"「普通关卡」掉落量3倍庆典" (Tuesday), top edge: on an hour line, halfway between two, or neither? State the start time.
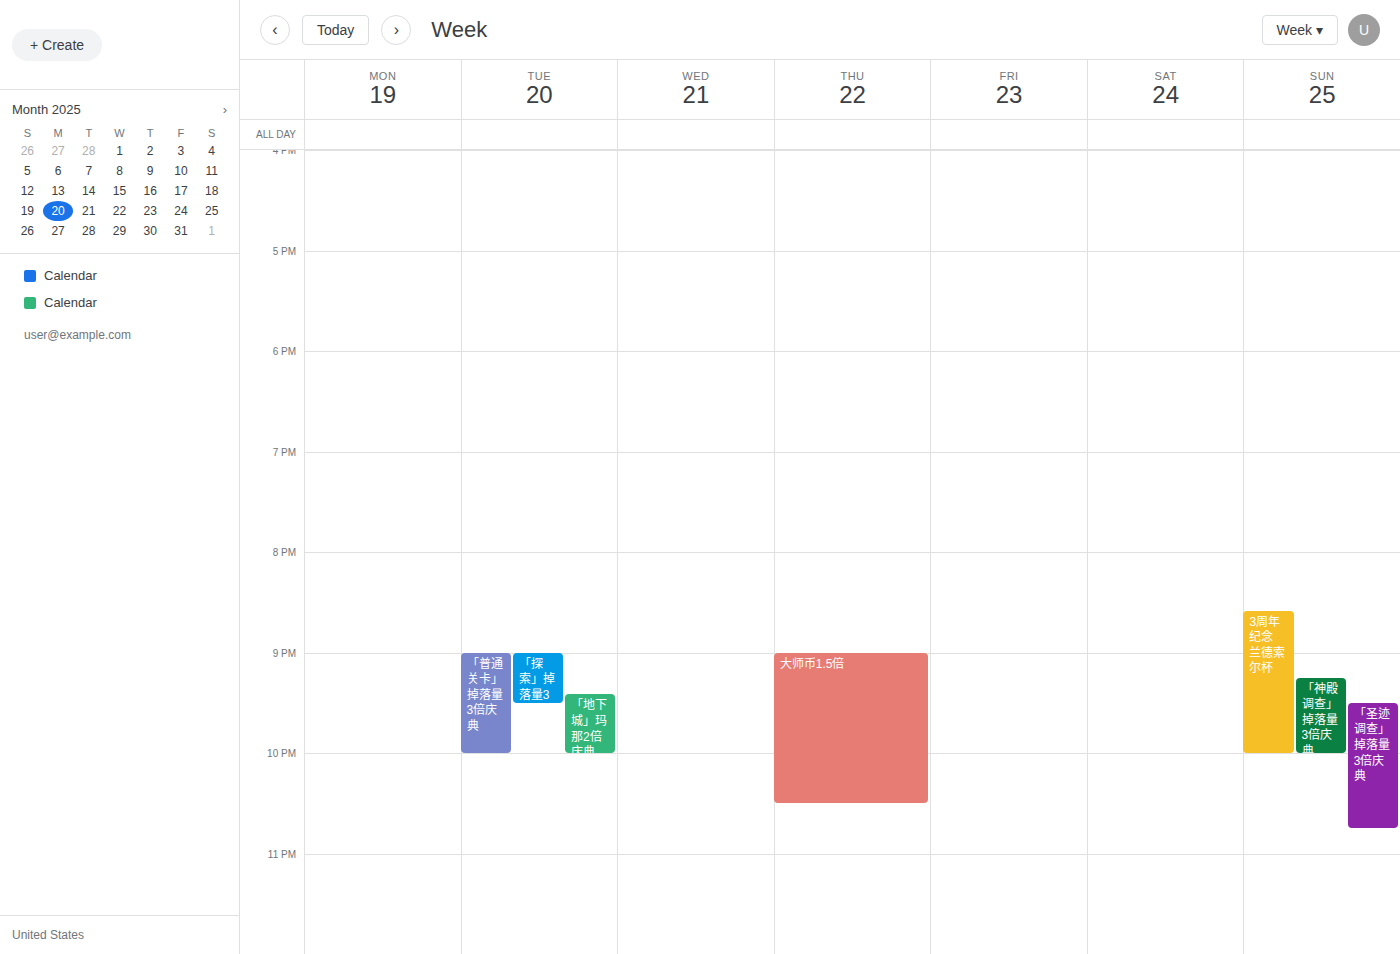
9:00 PM -- exactly on the 9 PM line.